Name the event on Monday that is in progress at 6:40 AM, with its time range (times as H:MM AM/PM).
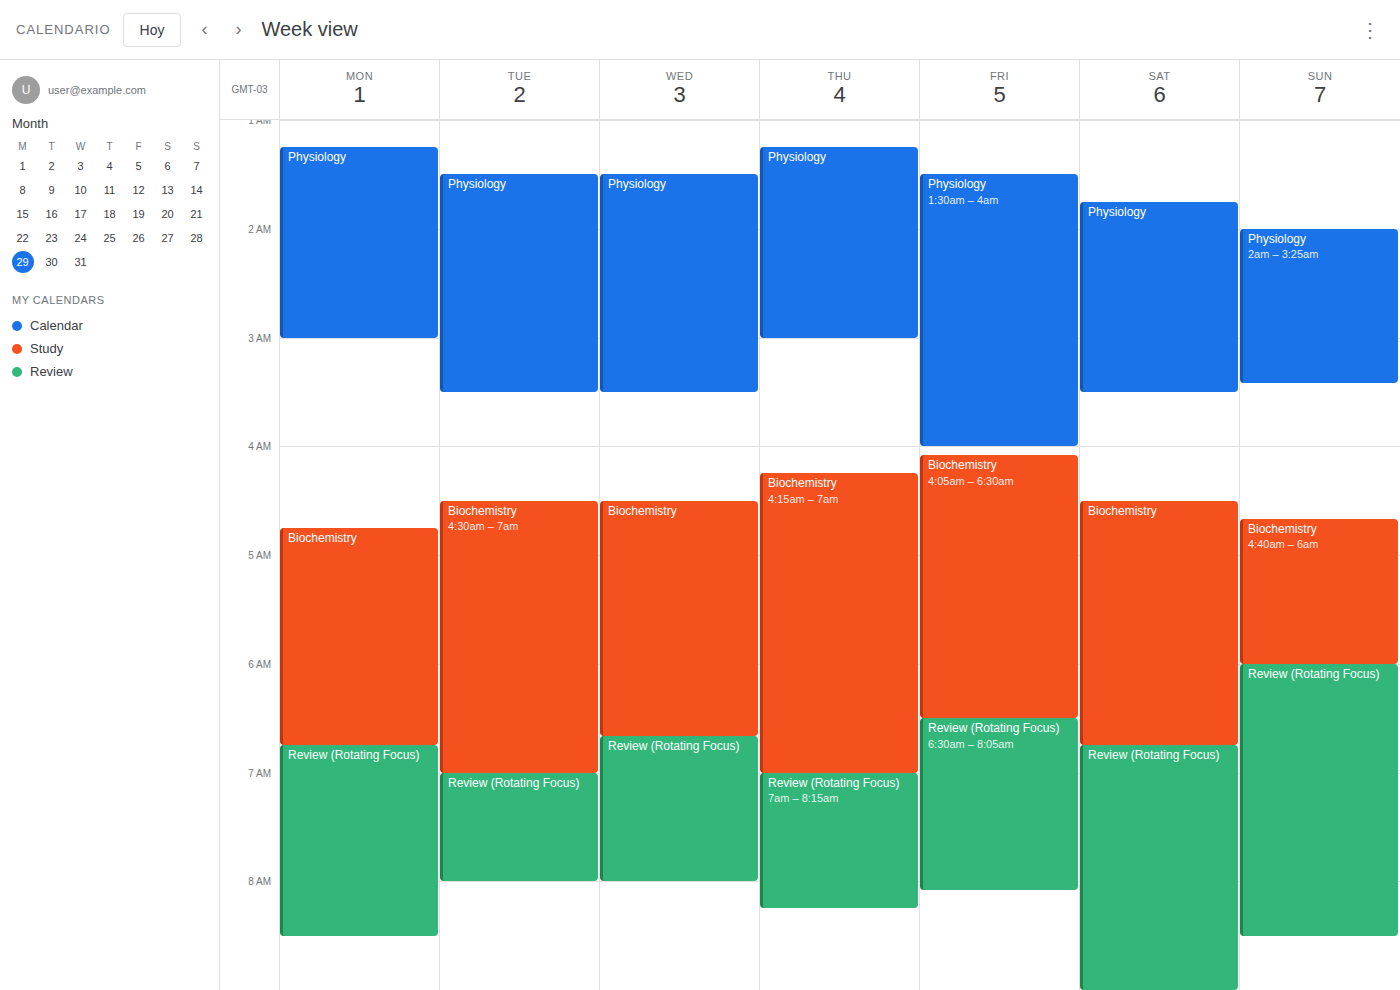
"Biochemistry", 4:45 AM to 6:45 AM